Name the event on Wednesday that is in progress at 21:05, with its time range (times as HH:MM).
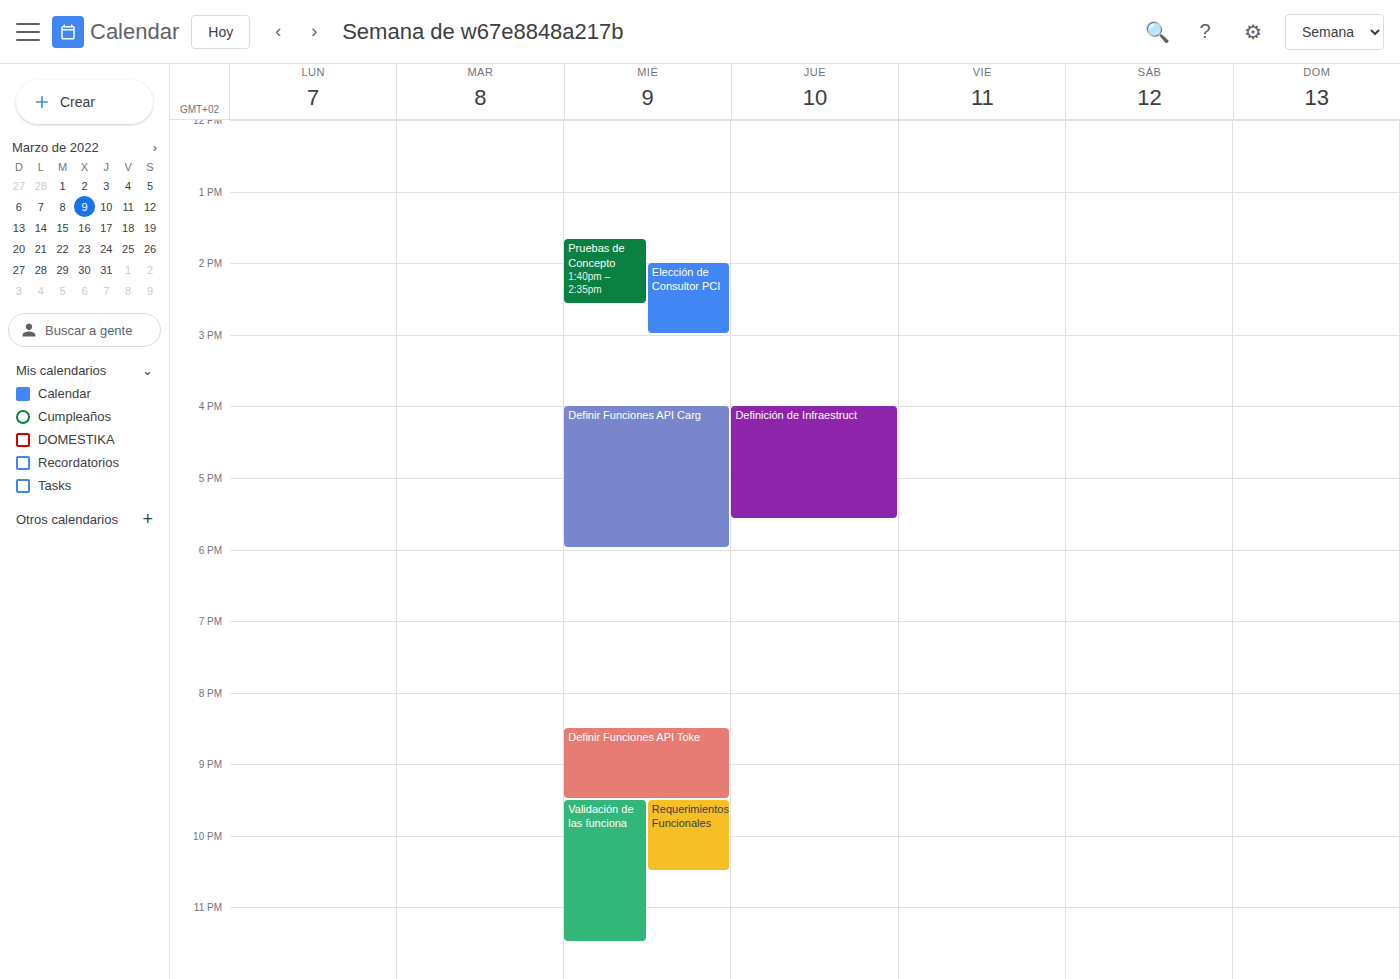
"Definir Funciones API Toke", 20:30 to 21:30